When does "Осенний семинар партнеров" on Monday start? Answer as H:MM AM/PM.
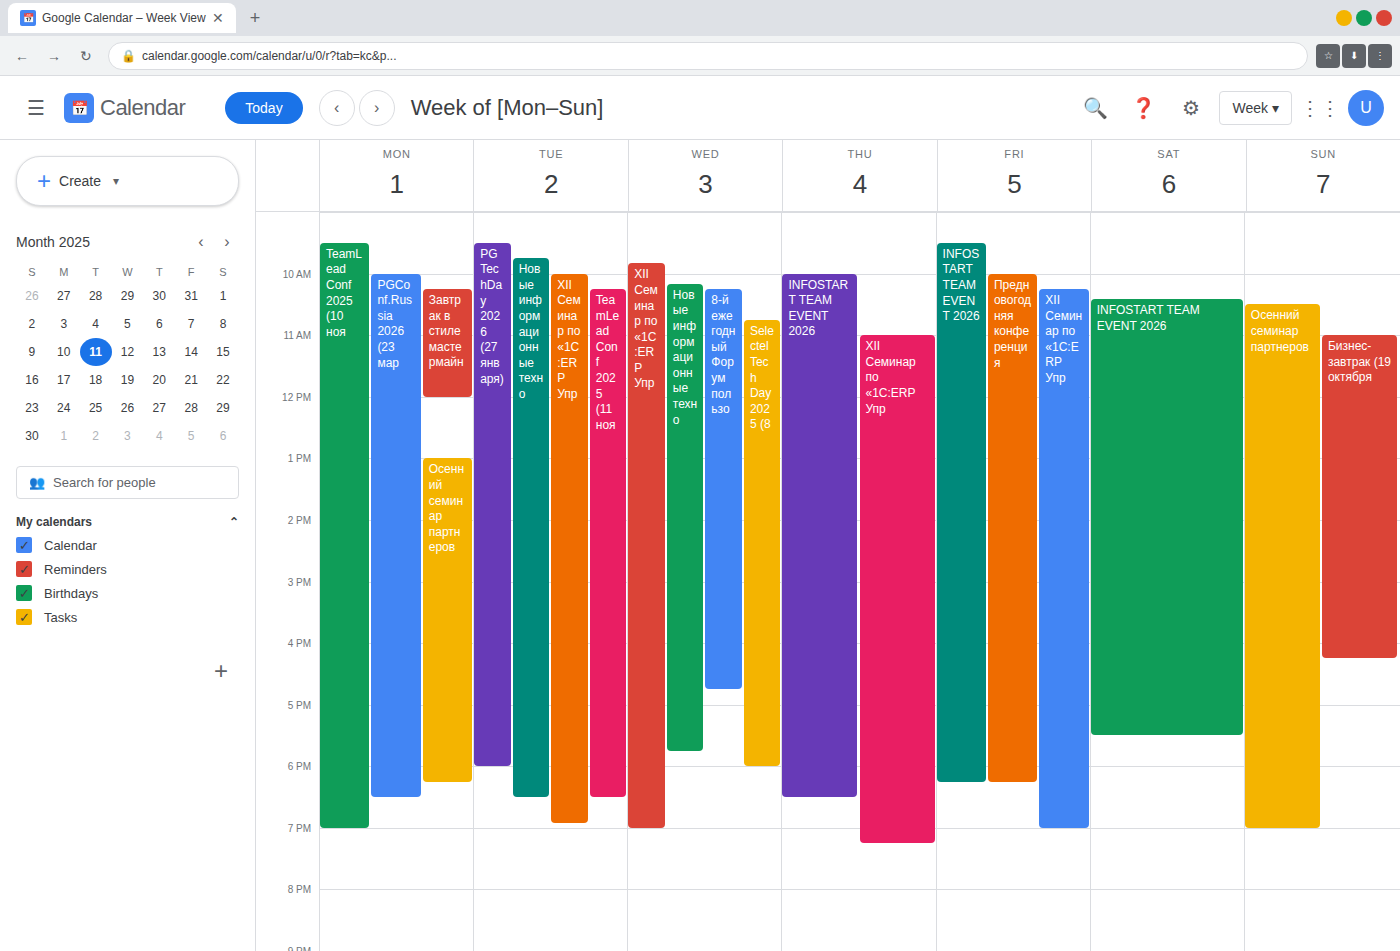
1:00 PM